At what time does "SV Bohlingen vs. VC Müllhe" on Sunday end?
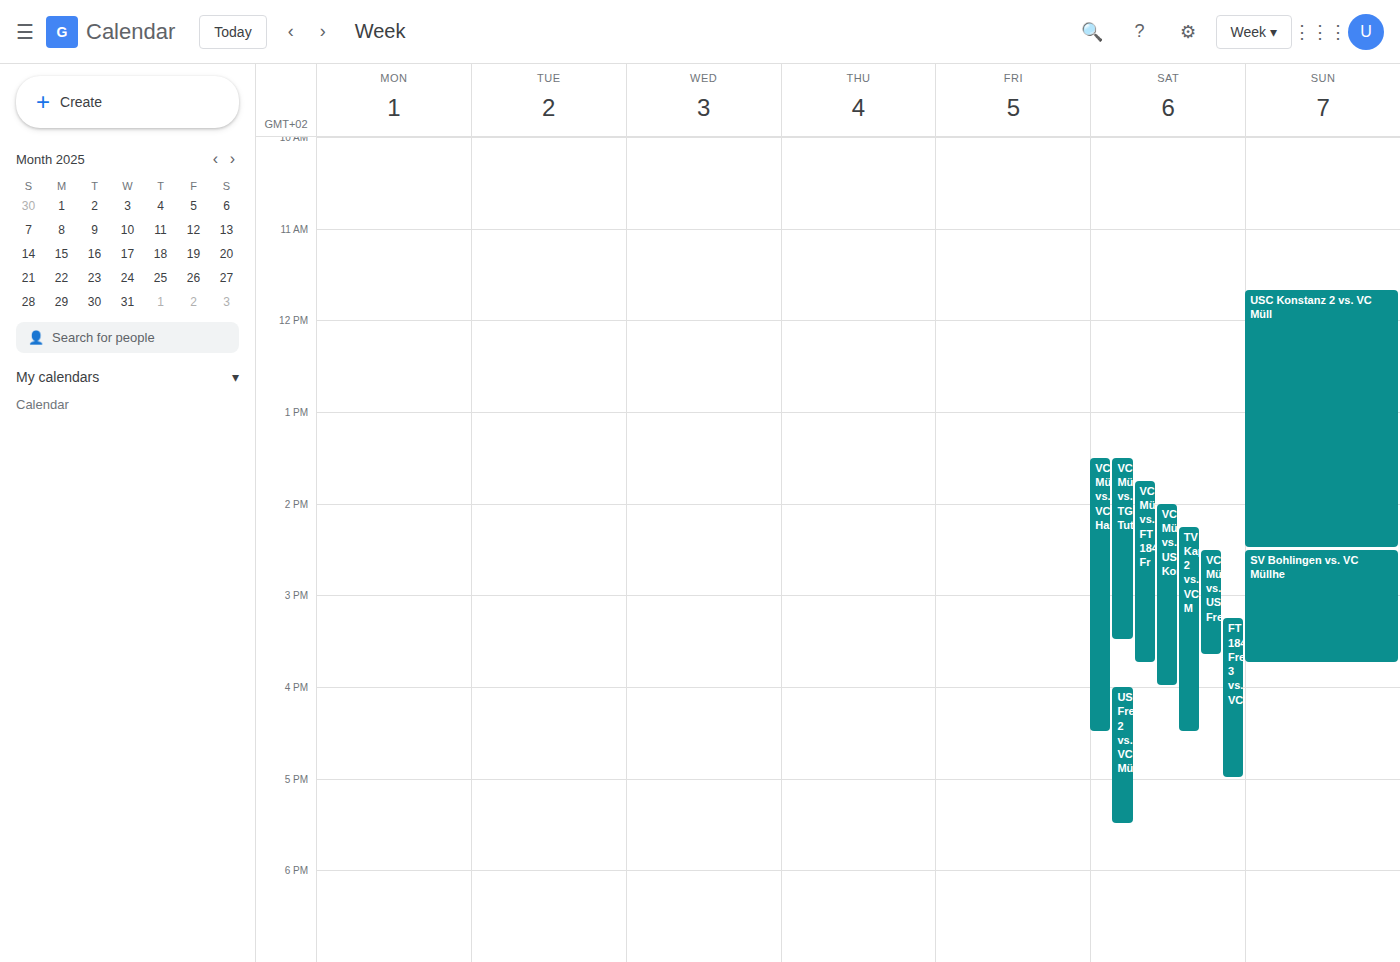
3:45 PM